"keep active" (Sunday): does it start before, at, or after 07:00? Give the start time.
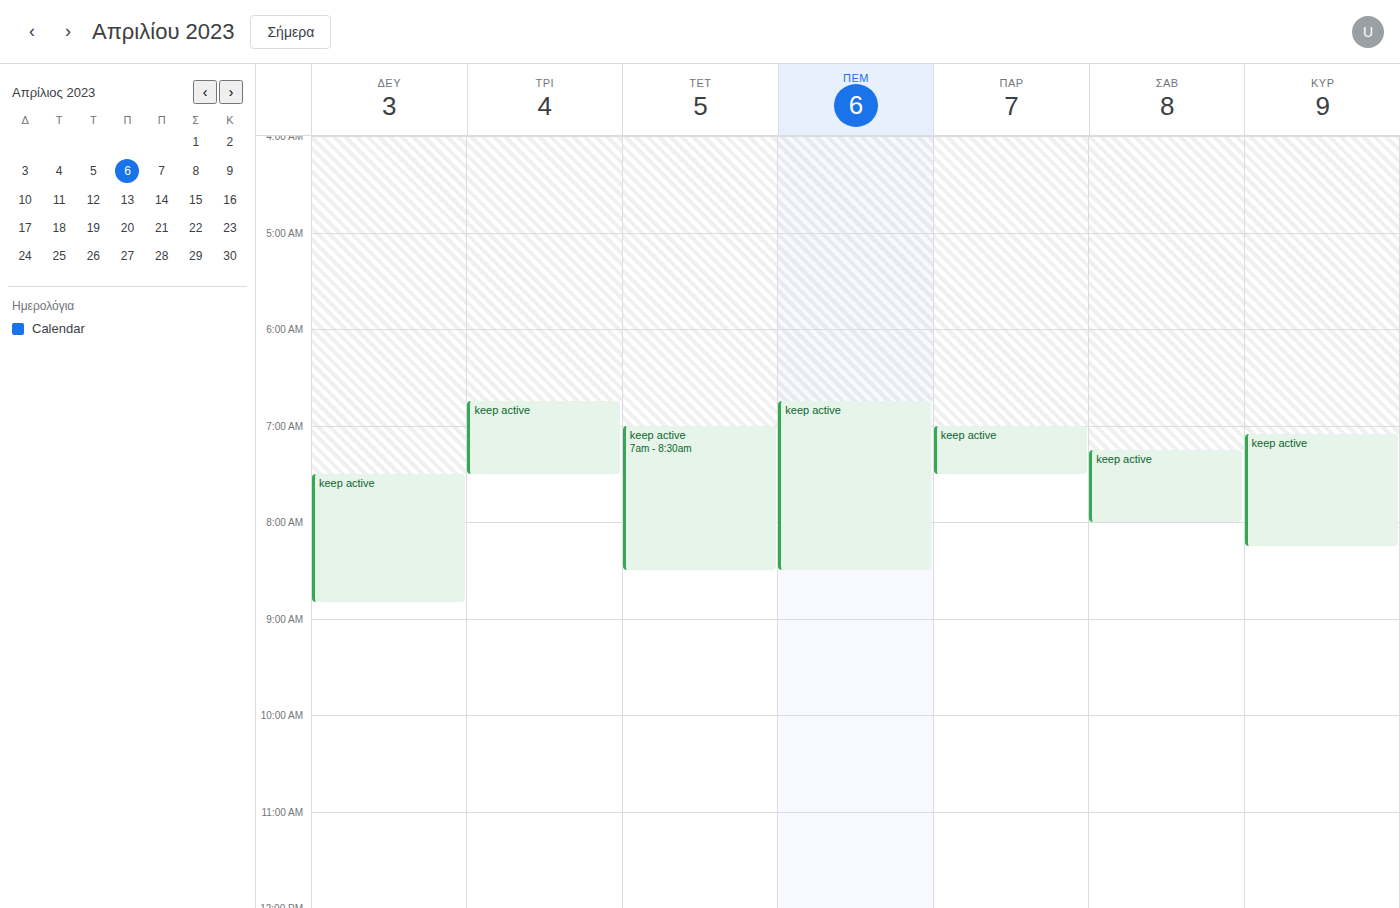
07:05 -- after 07:00, 5 minutes below the 07:00 line.